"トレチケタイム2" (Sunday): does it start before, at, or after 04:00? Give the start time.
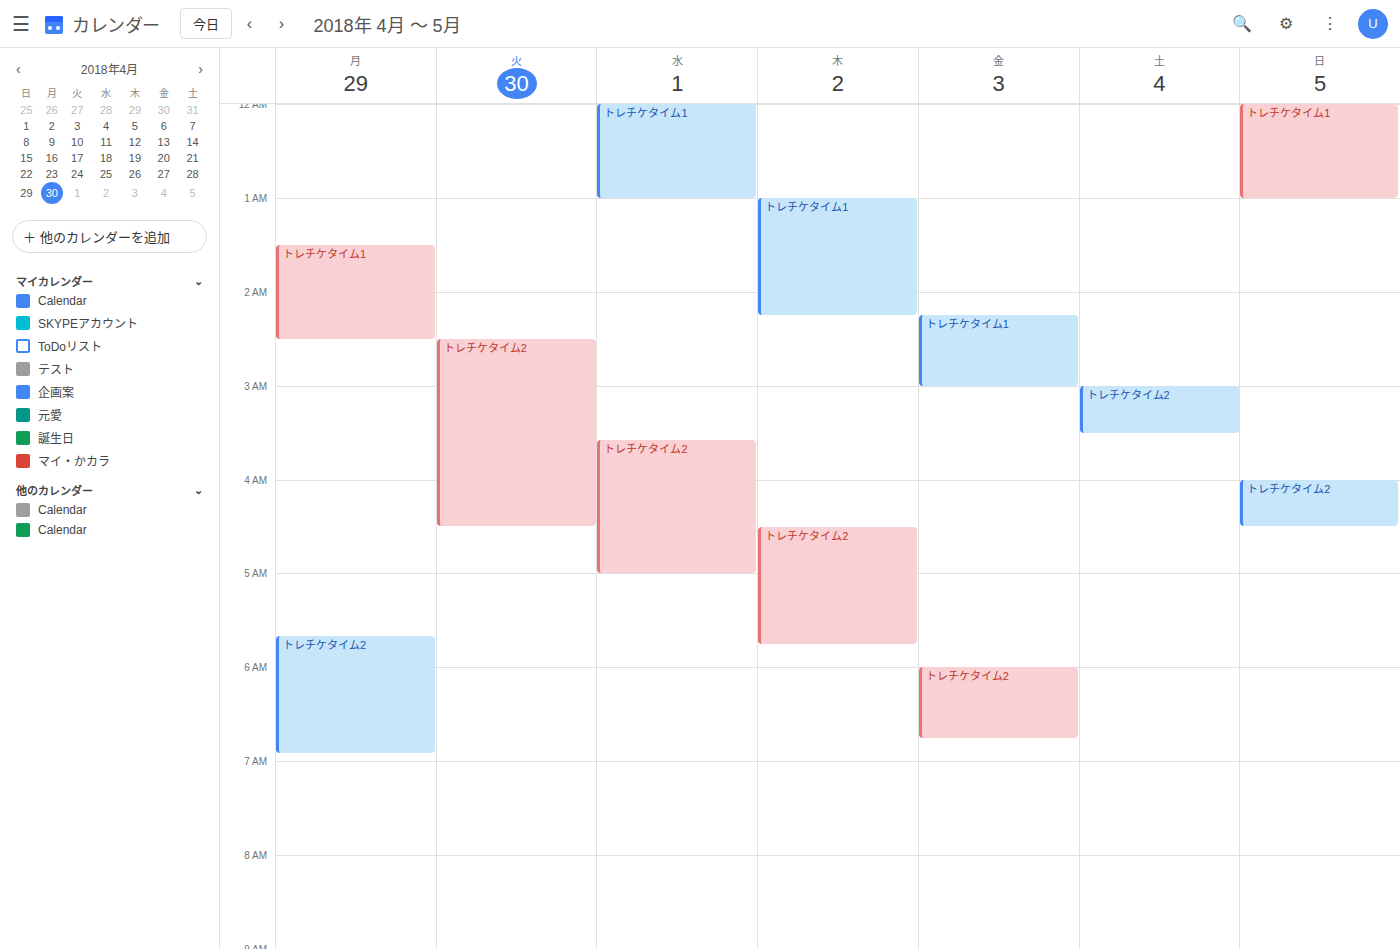
04:00 -- exactly at 04:00, on the 04:00 line.